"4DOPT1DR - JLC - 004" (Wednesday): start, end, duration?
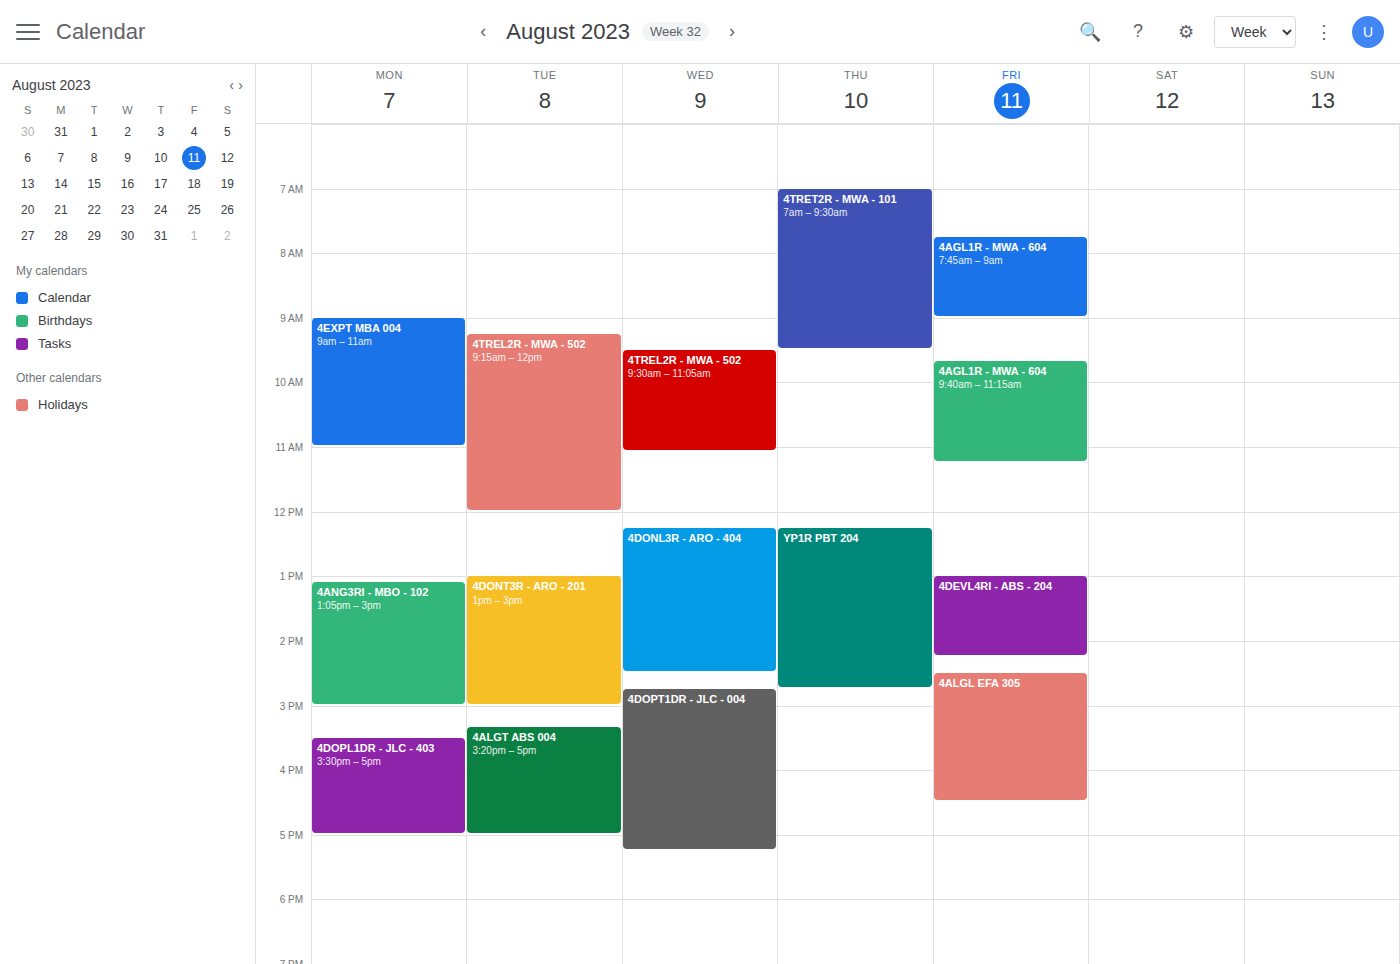
2:45 PM to 5:15 PM, 2 hours 30 minutes